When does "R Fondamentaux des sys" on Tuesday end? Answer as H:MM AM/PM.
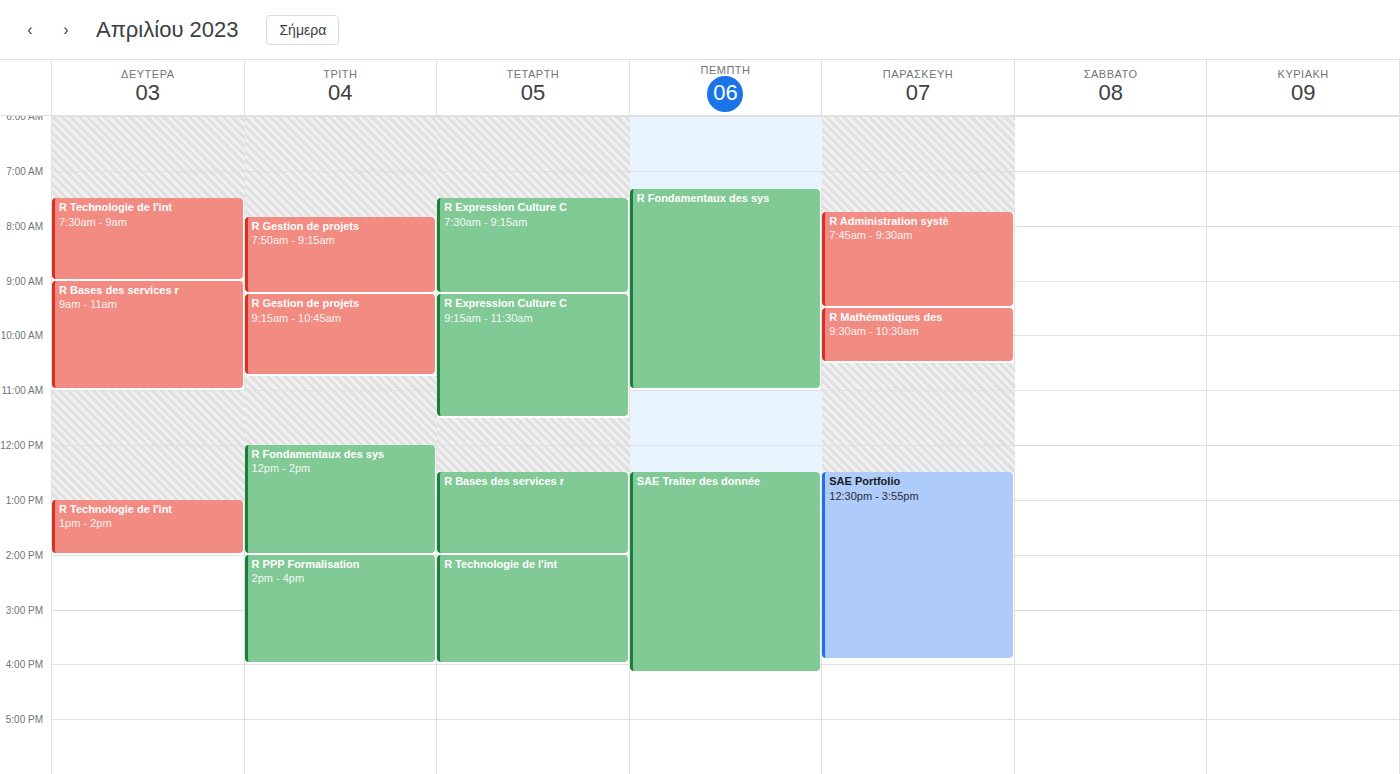
2:00 PM